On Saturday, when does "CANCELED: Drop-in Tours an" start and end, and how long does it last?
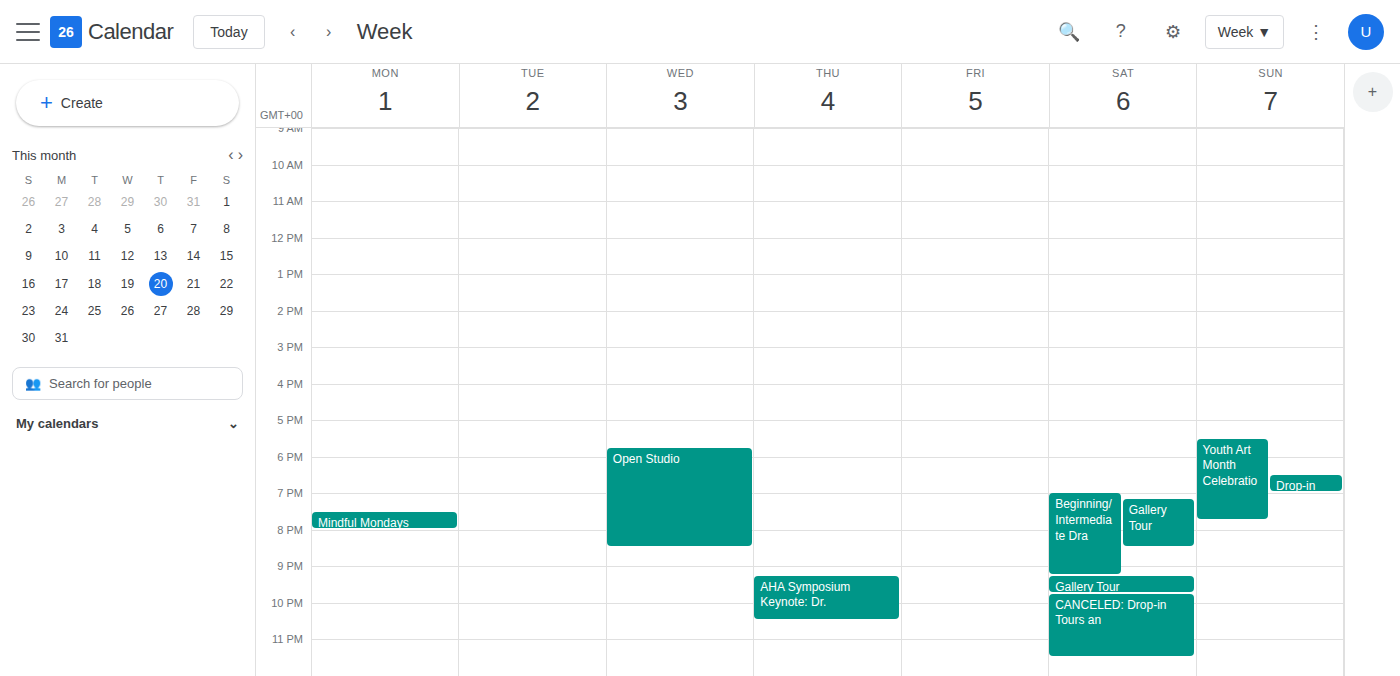
9:45 PM to 11:30 PM, 1 hour 45 minutes